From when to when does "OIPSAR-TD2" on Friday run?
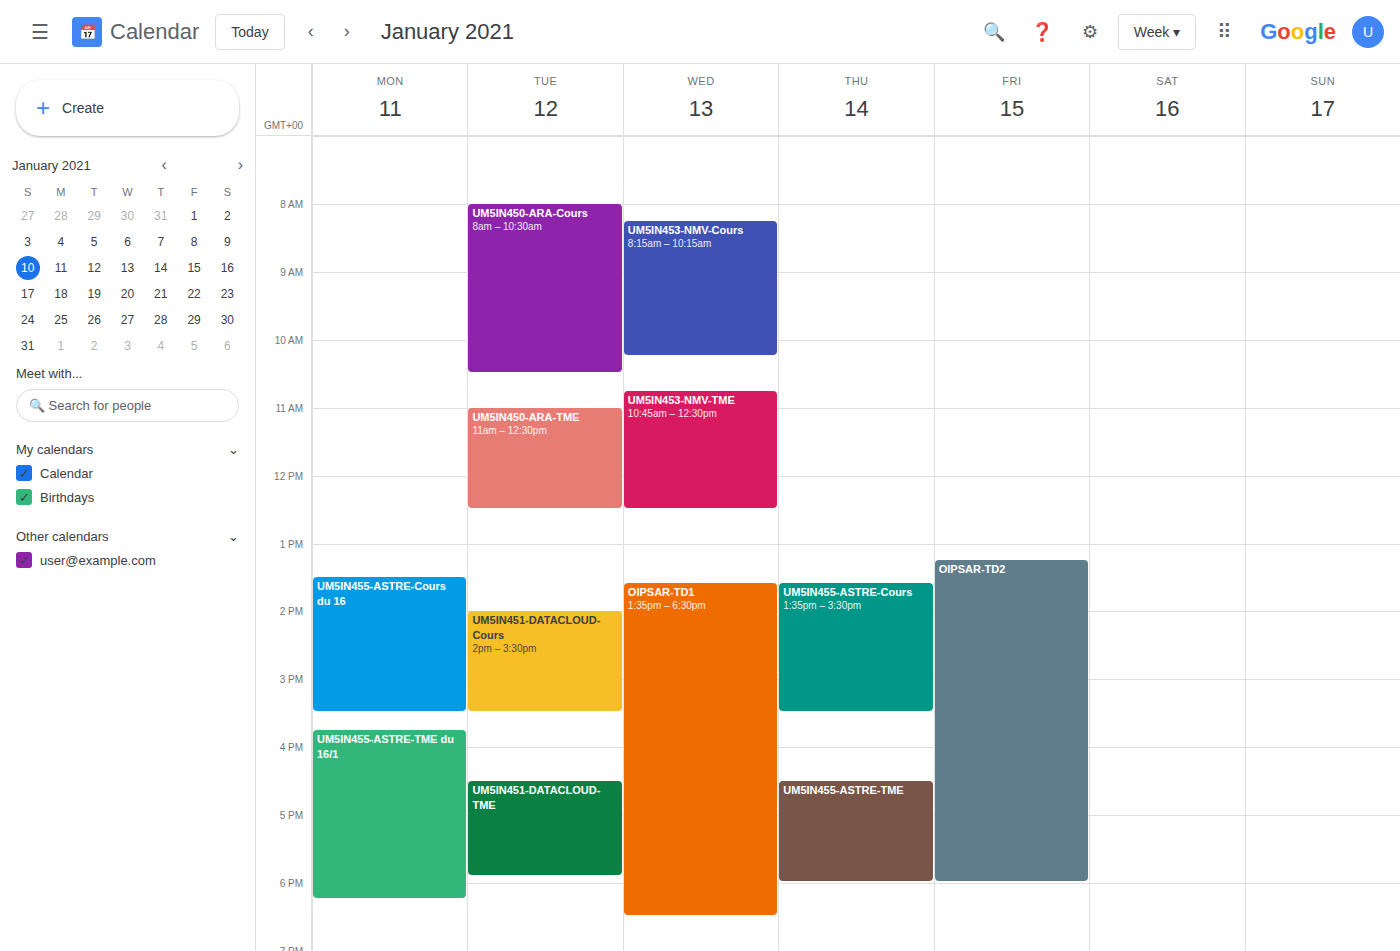
1:15 PM to 6:00 PM